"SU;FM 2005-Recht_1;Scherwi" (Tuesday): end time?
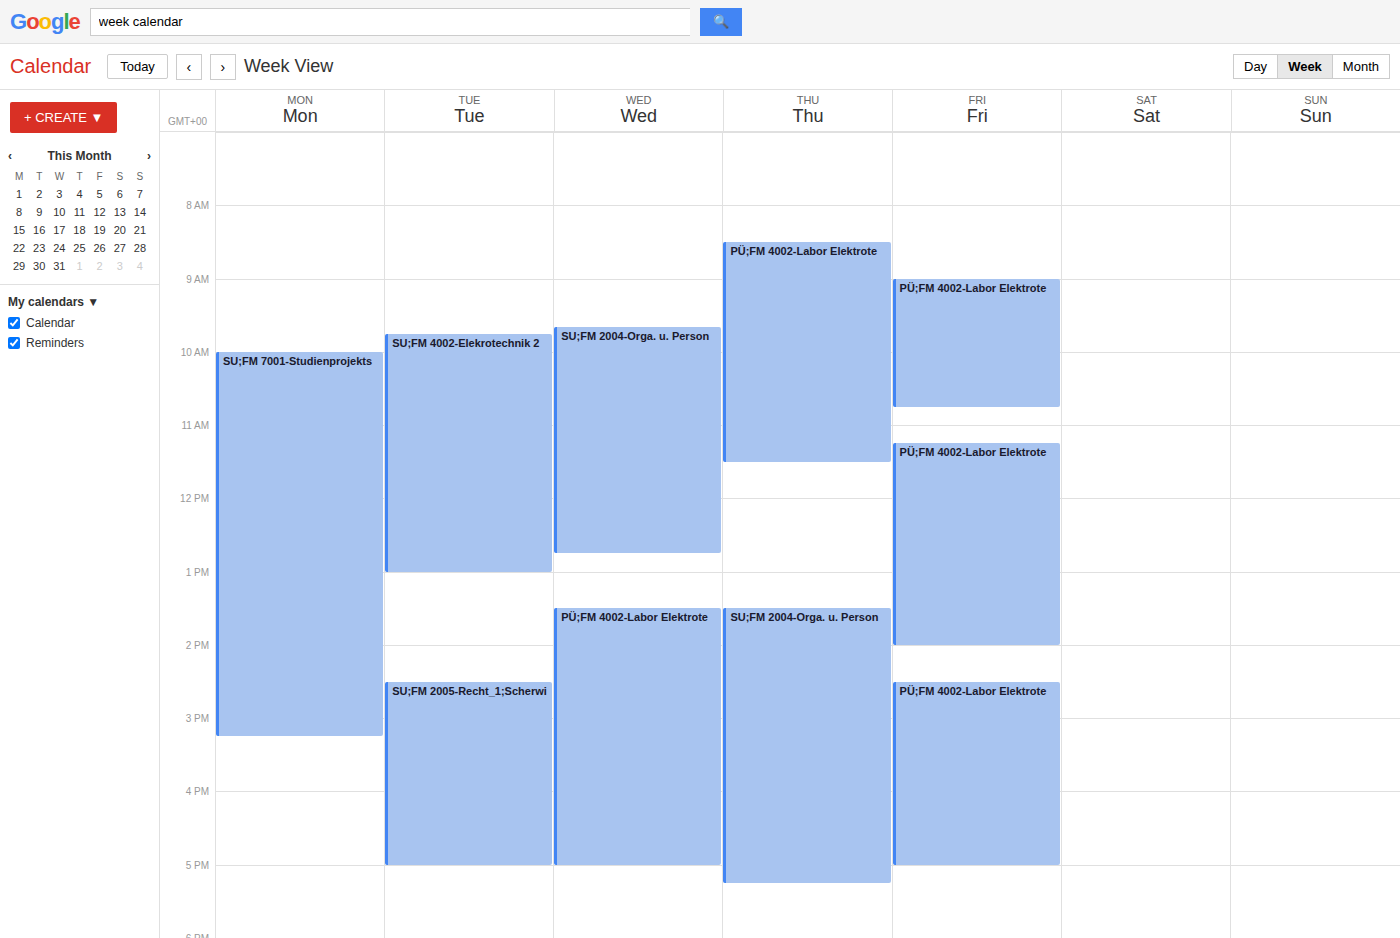
17:00